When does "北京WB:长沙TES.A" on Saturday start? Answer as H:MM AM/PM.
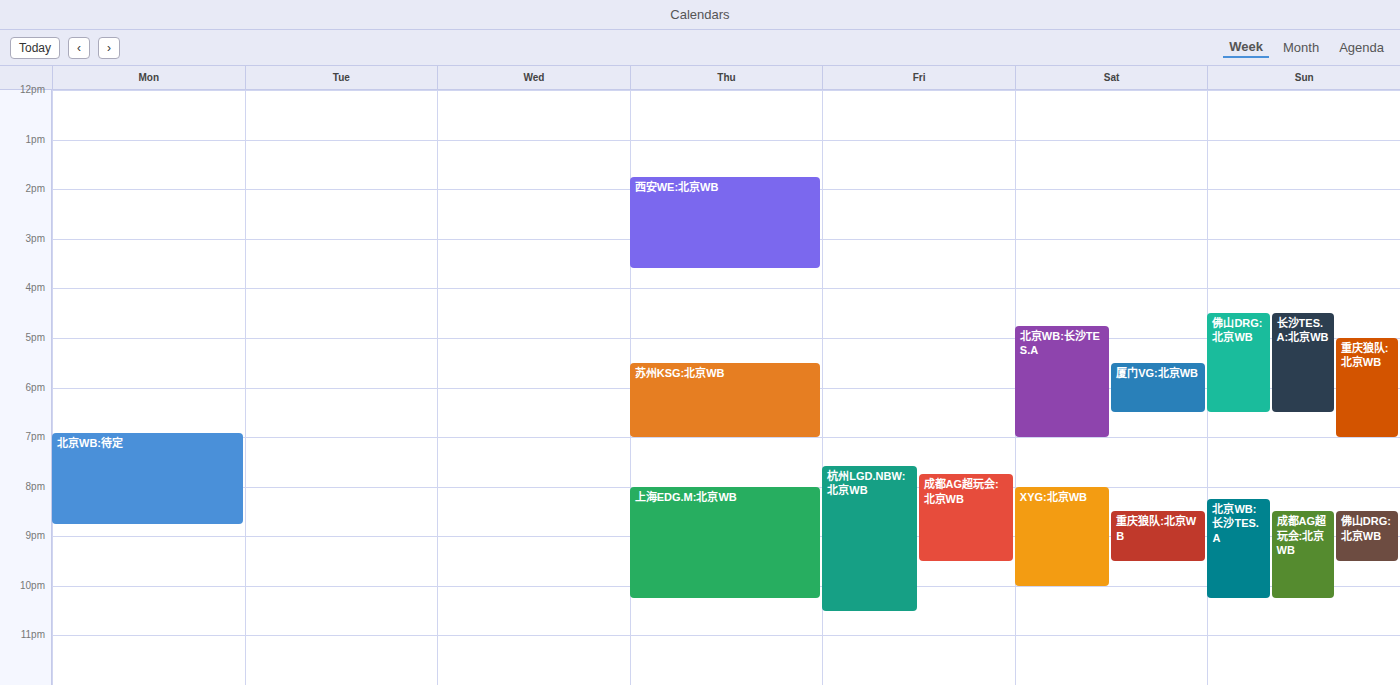
4:45 PM